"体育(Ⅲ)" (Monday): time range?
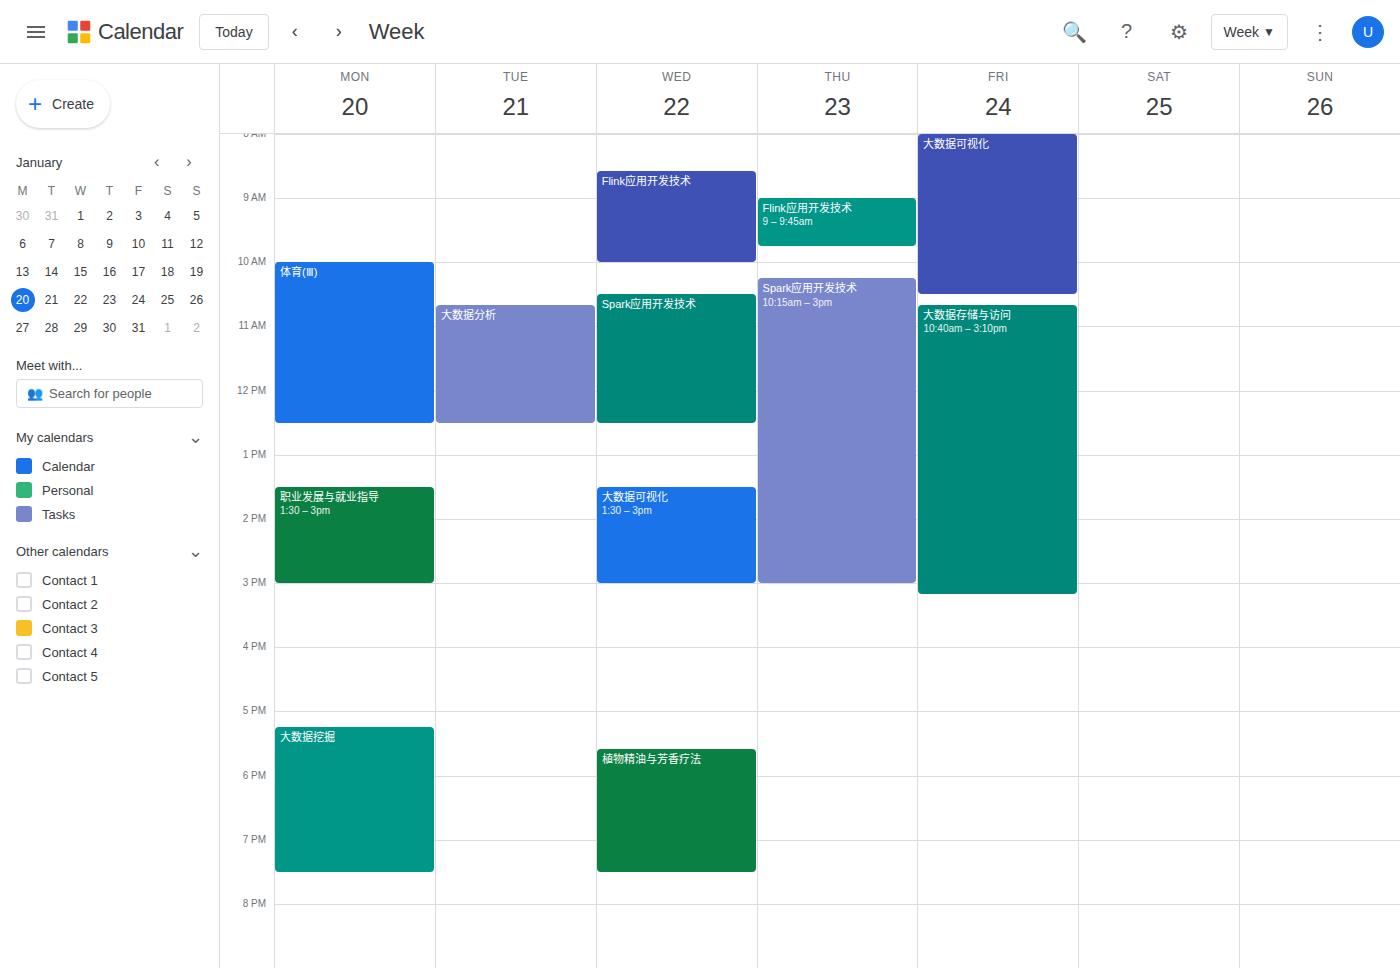
10:00 AM to 12:30 PM